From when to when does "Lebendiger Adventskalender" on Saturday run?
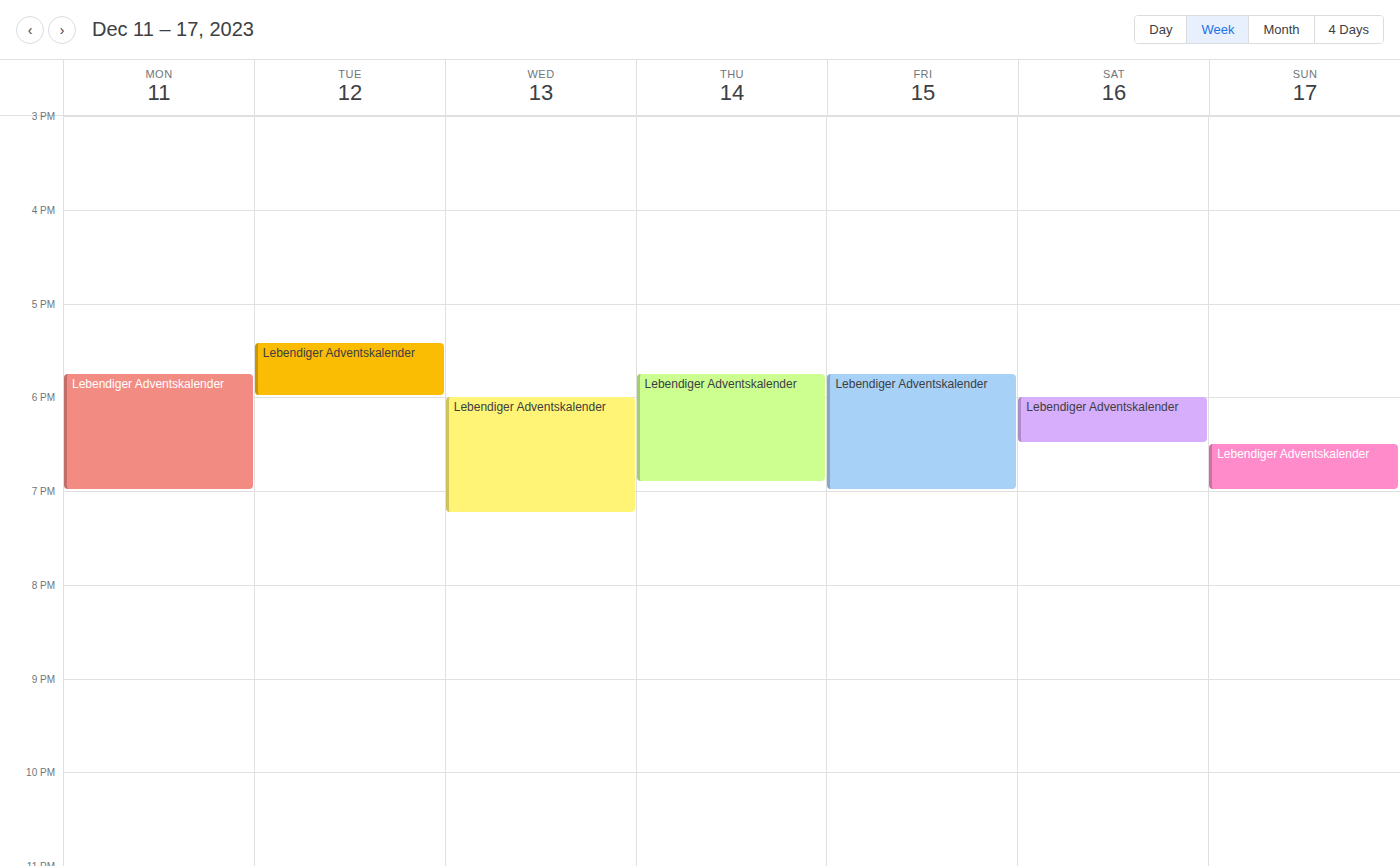
6:00 PM to 6:30 PM